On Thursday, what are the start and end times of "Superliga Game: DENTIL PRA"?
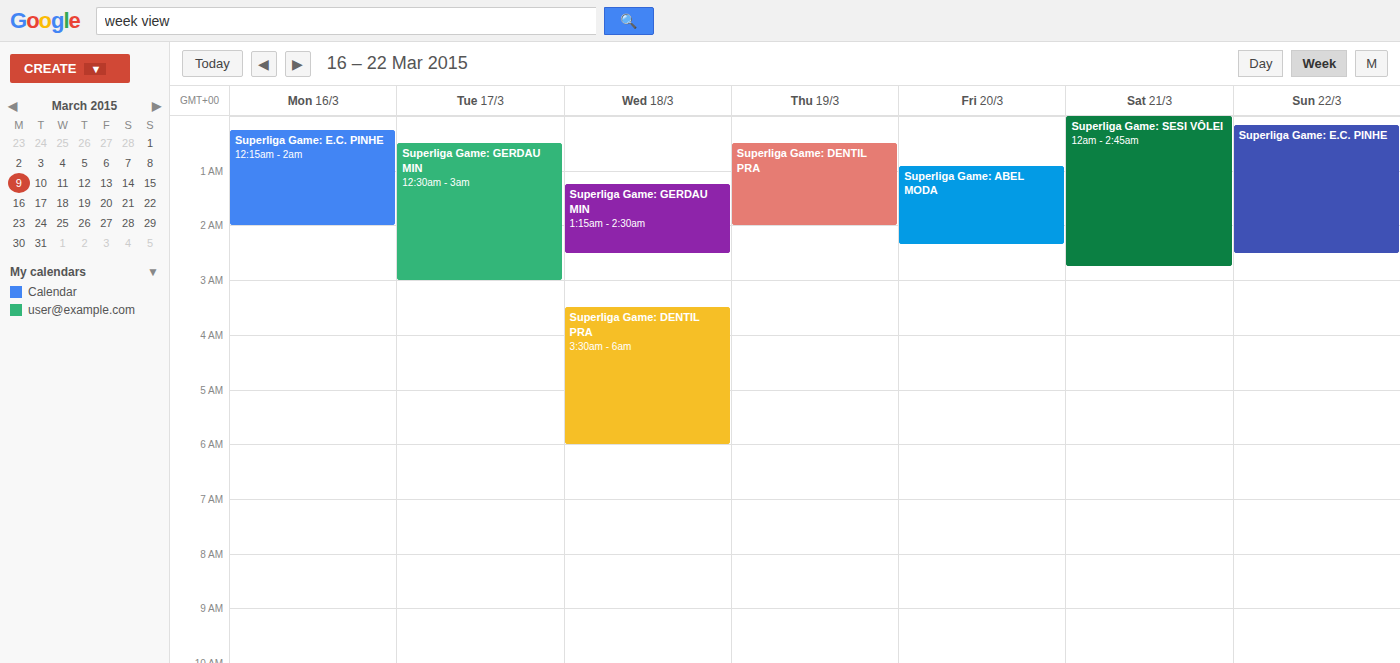
12:30 AM to 2:00 AM